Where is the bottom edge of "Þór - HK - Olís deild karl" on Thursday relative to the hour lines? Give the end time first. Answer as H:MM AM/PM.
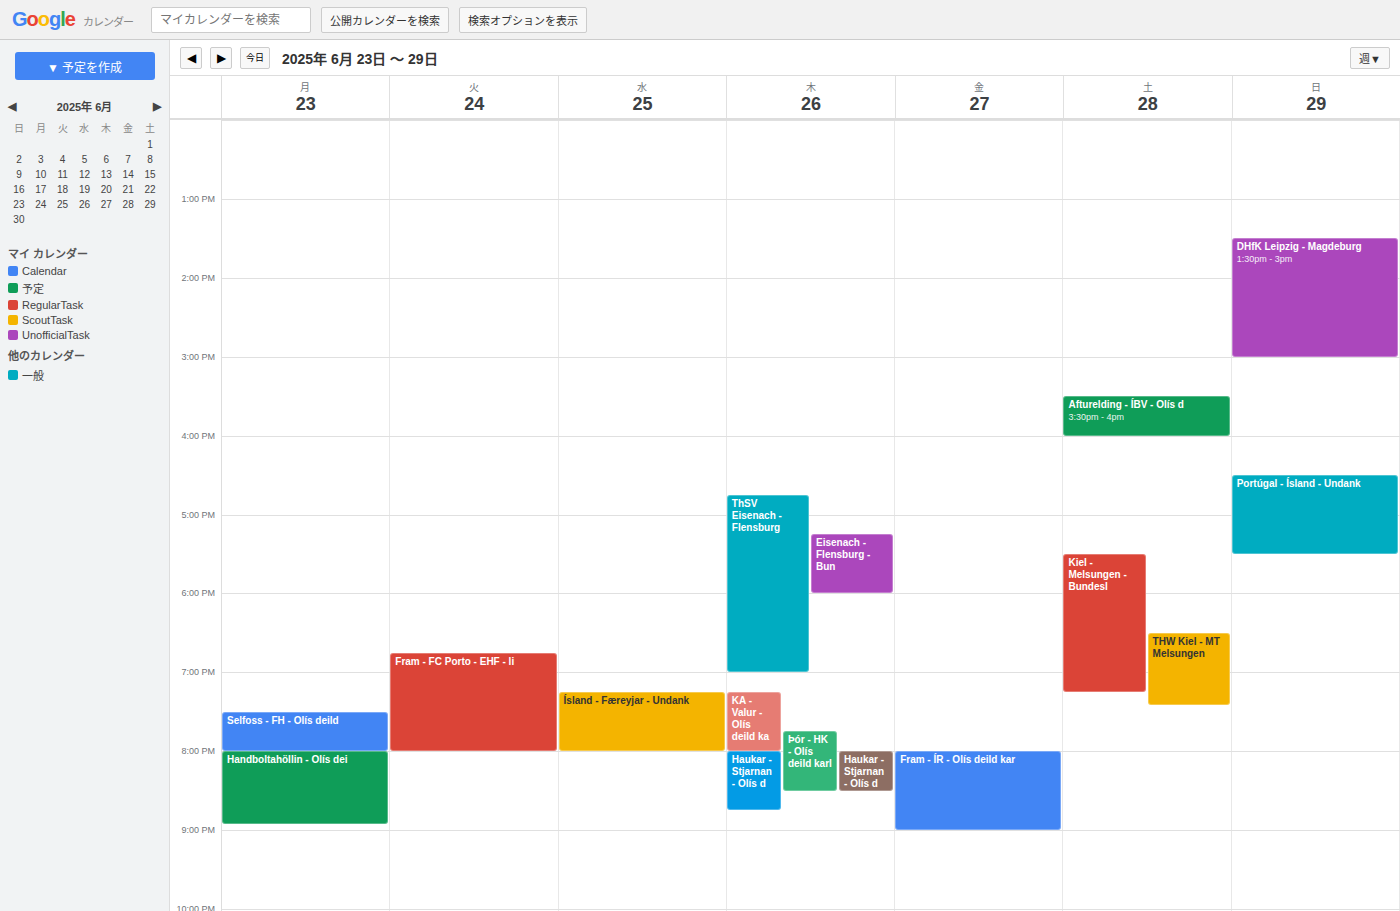
8:30 PM -- halfway between the 8 PM and 9 PM lines.